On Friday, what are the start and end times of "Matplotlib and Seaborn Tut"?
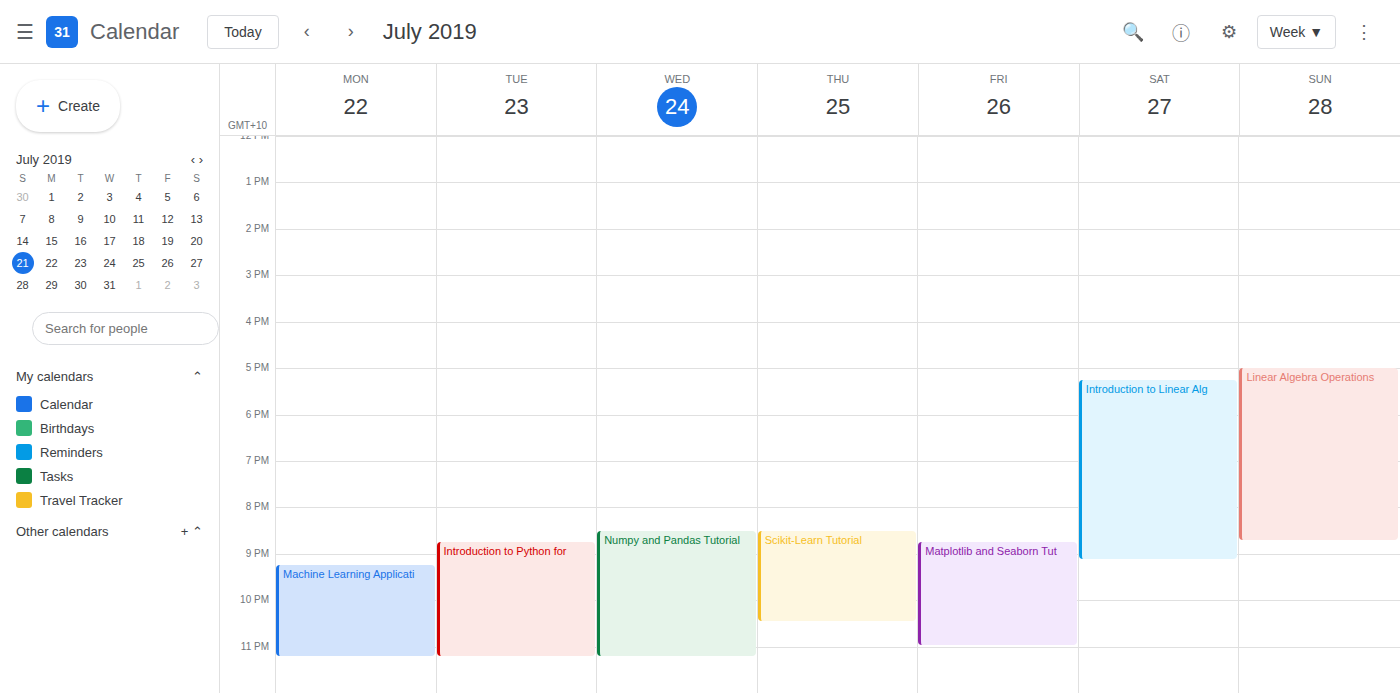
8:45 PM to 11:00 PM